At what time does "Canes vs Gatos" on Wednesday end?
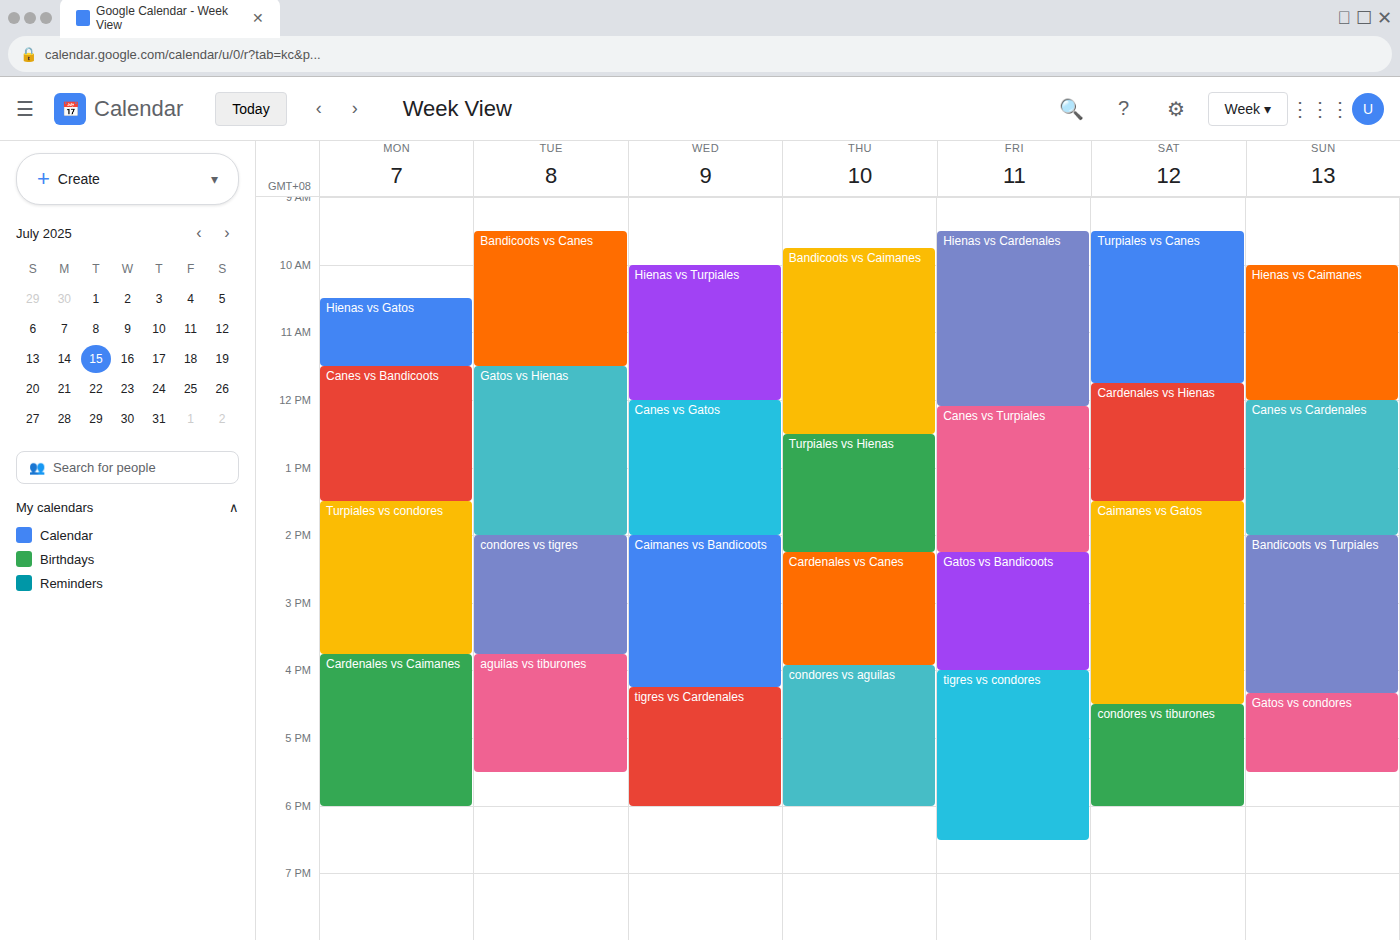
2:00 PM